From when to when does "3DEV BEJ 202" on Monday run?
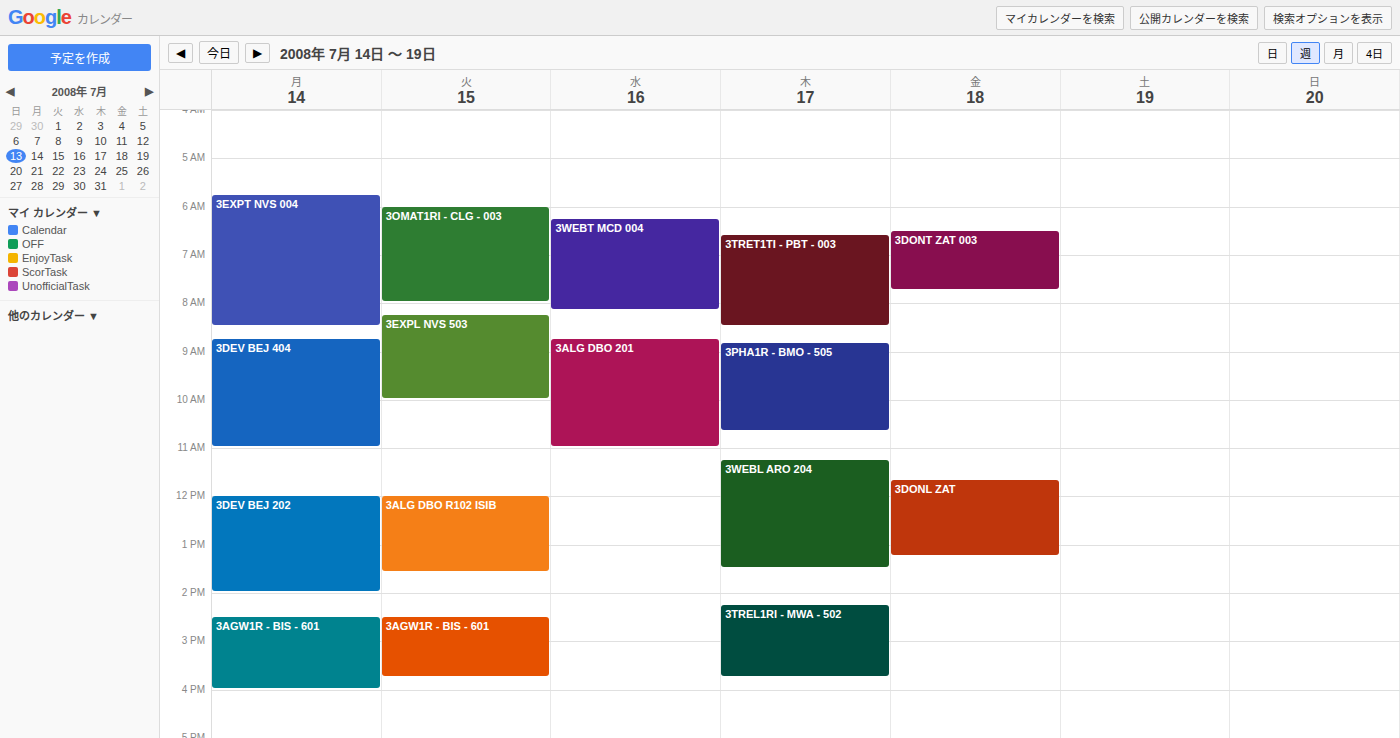
12:00 PM to 2:00 PM